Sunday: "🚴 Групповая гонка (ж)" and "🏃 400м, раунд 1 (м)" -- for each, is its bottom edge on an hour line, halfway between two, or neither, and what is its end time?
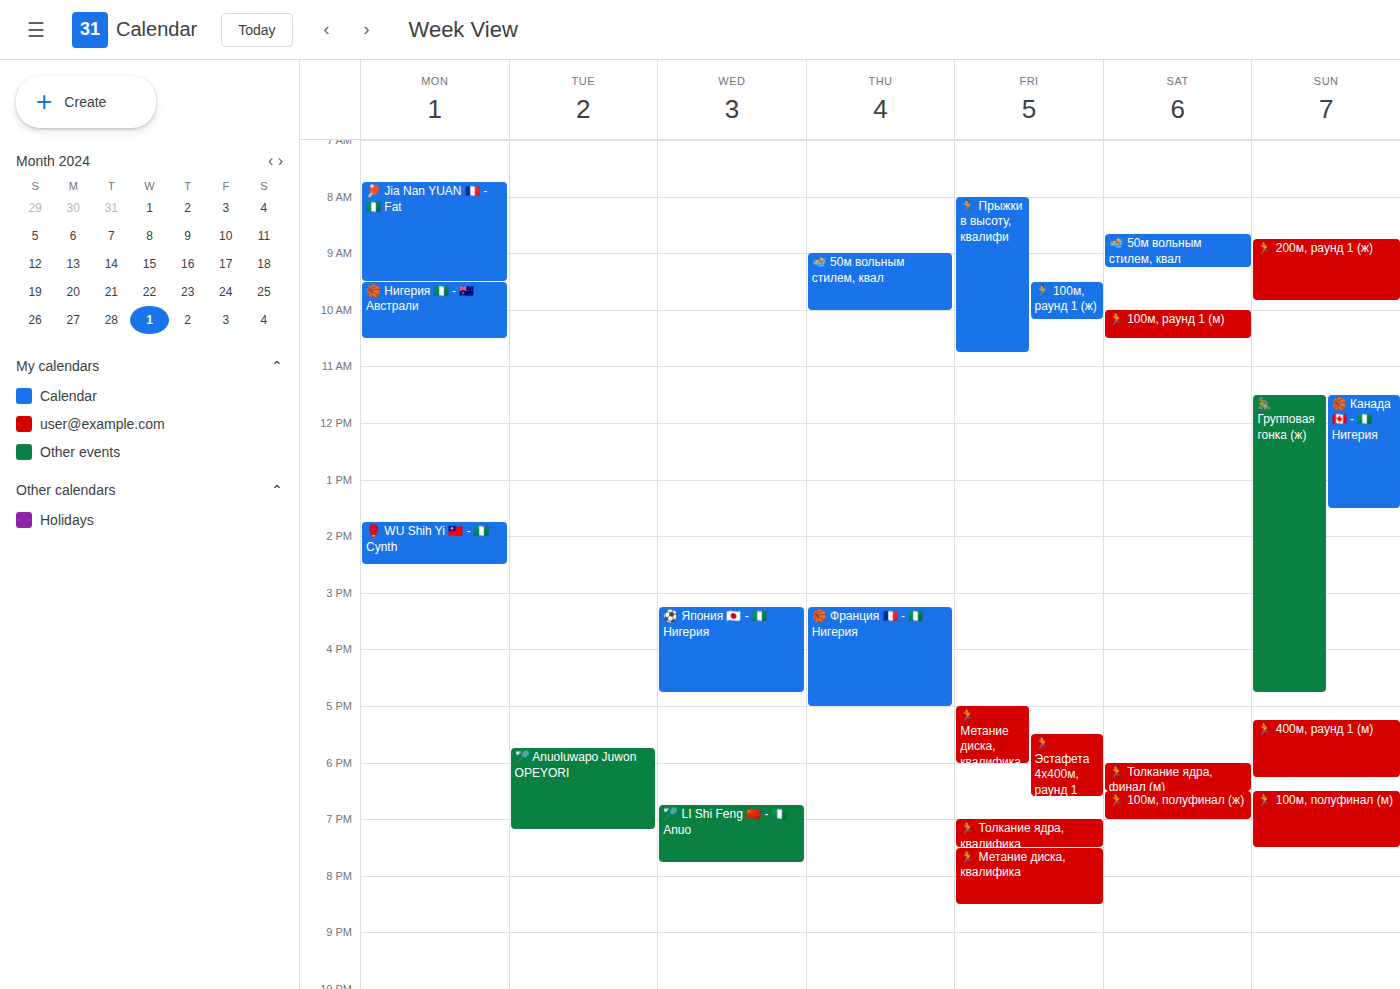
"🚴 Групповая гонка (ж)": 4:45 PM, neither: three quarters of the way from the 4 PM line to the 5 PM line. "🏃 400м, раунд 1 (м)": 6:15 PM, neither: a quarter of the way from the 6 PM line to the 7 PM line.